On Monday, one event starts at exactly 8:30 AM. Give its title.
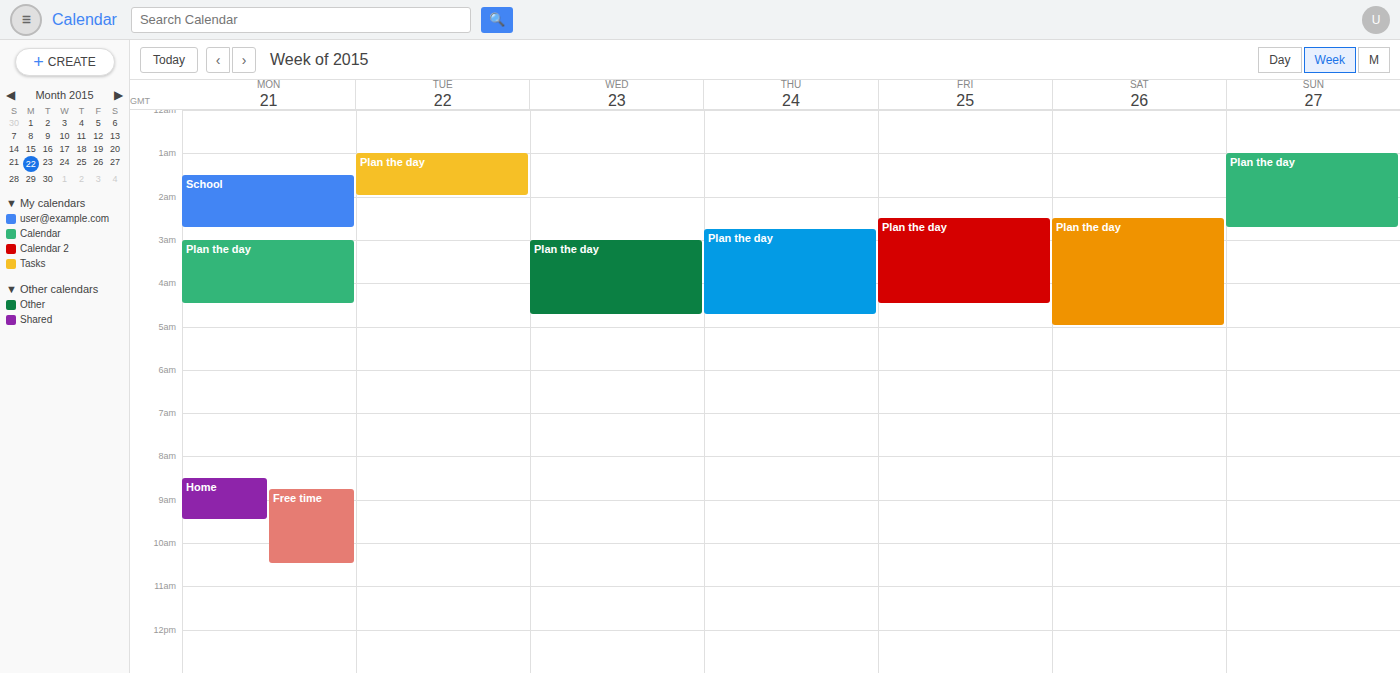
"Home"